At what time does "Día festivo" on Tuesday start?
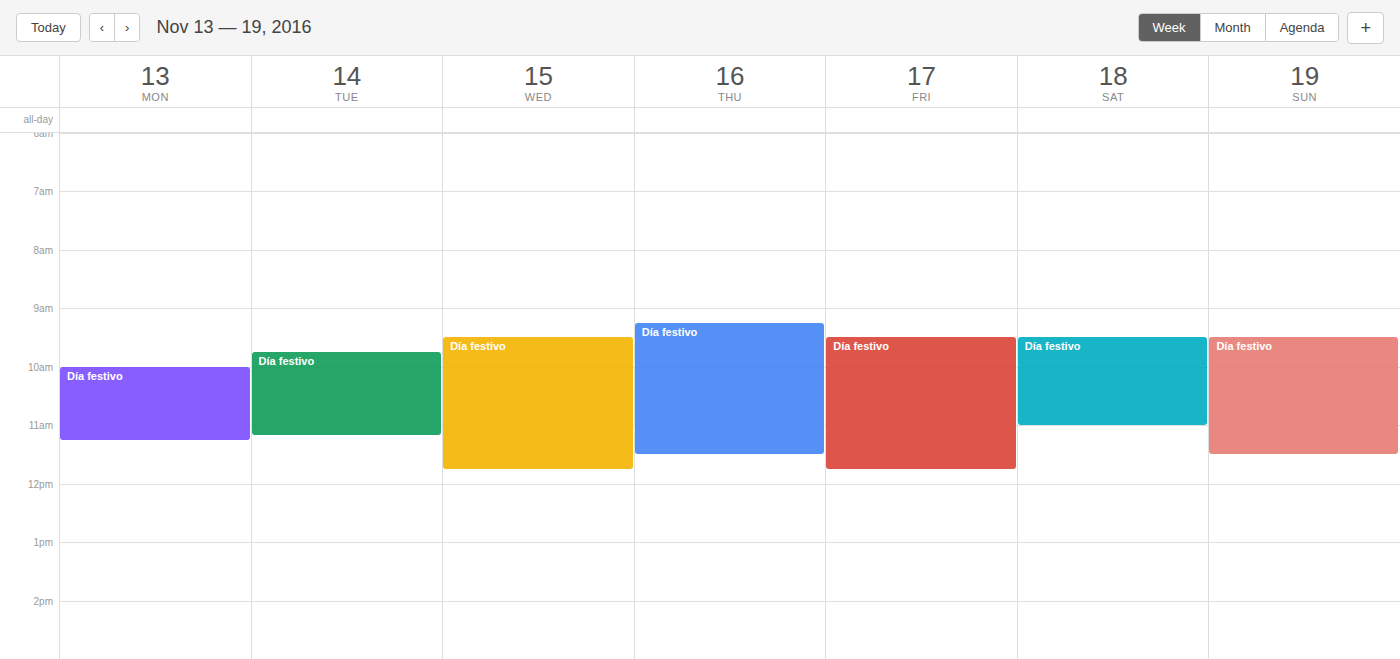
9:45 AM